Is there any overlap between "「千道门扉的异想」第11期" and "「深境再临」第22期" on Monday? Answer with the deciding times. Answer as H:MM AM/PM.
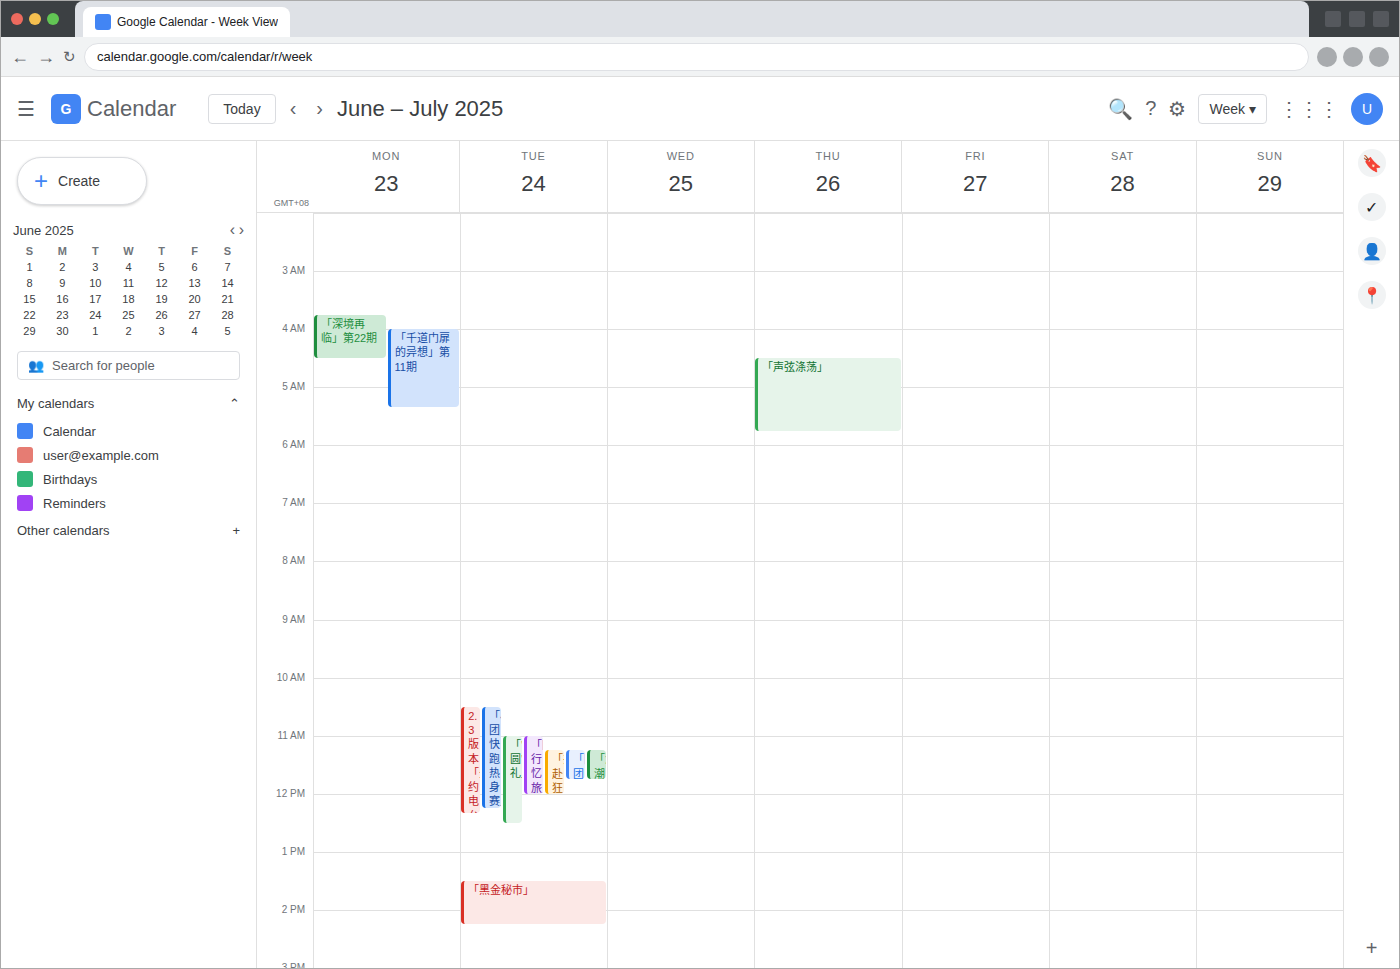
"「千道门扉的异想」第11期" starts at 4:00 AM, before "「深境再临」第22期" ends at 4:30 AM -- they overlap.